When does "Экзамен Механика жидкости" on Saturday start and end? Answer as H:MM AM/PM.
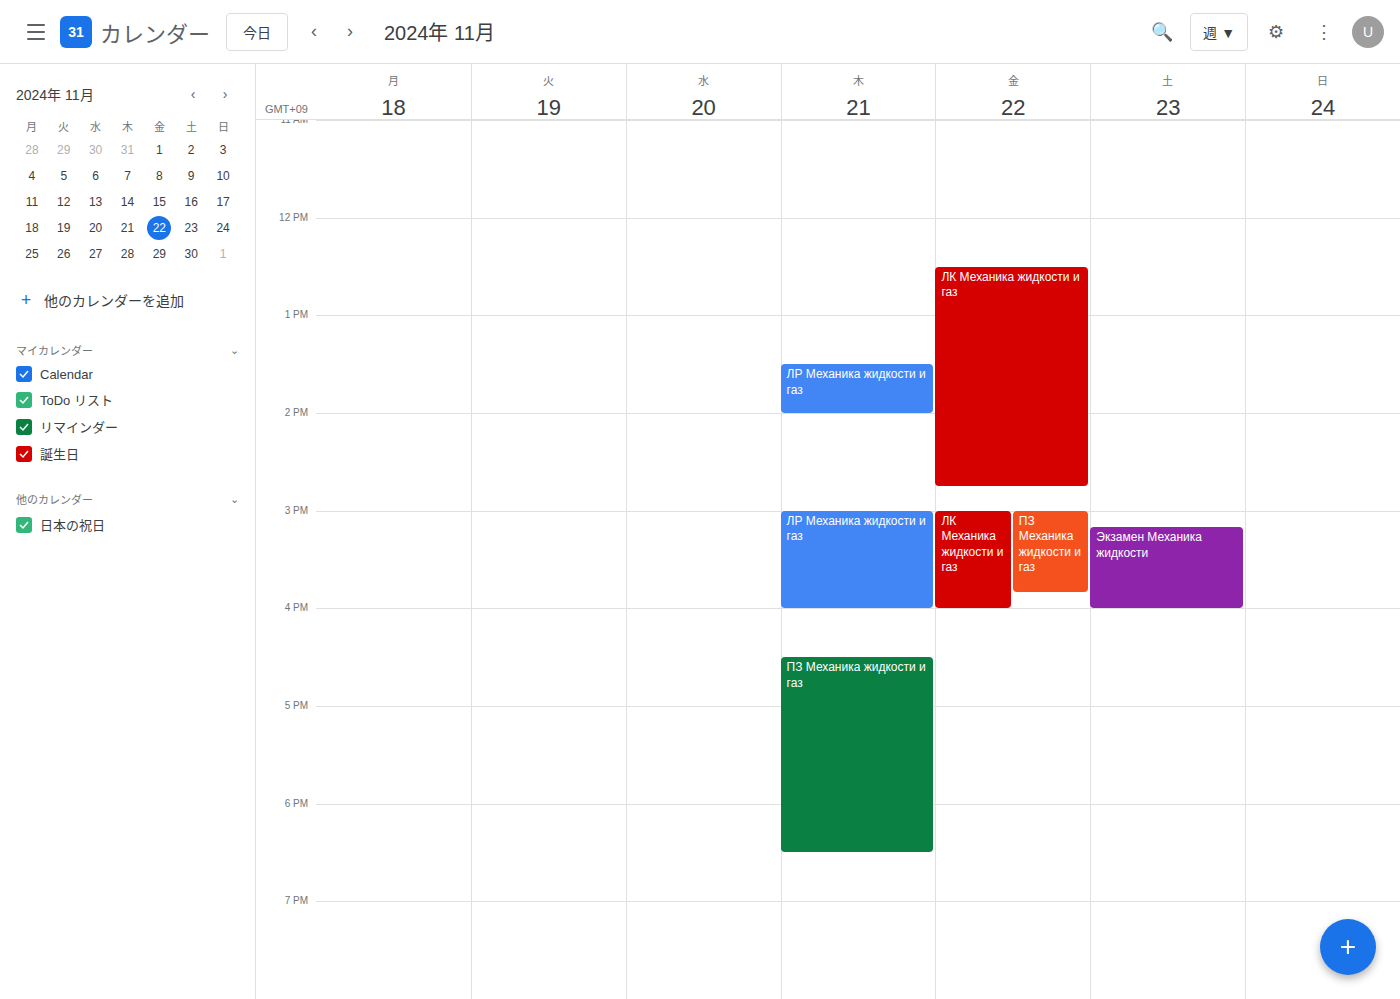
3:10 PM to 4:00 PM